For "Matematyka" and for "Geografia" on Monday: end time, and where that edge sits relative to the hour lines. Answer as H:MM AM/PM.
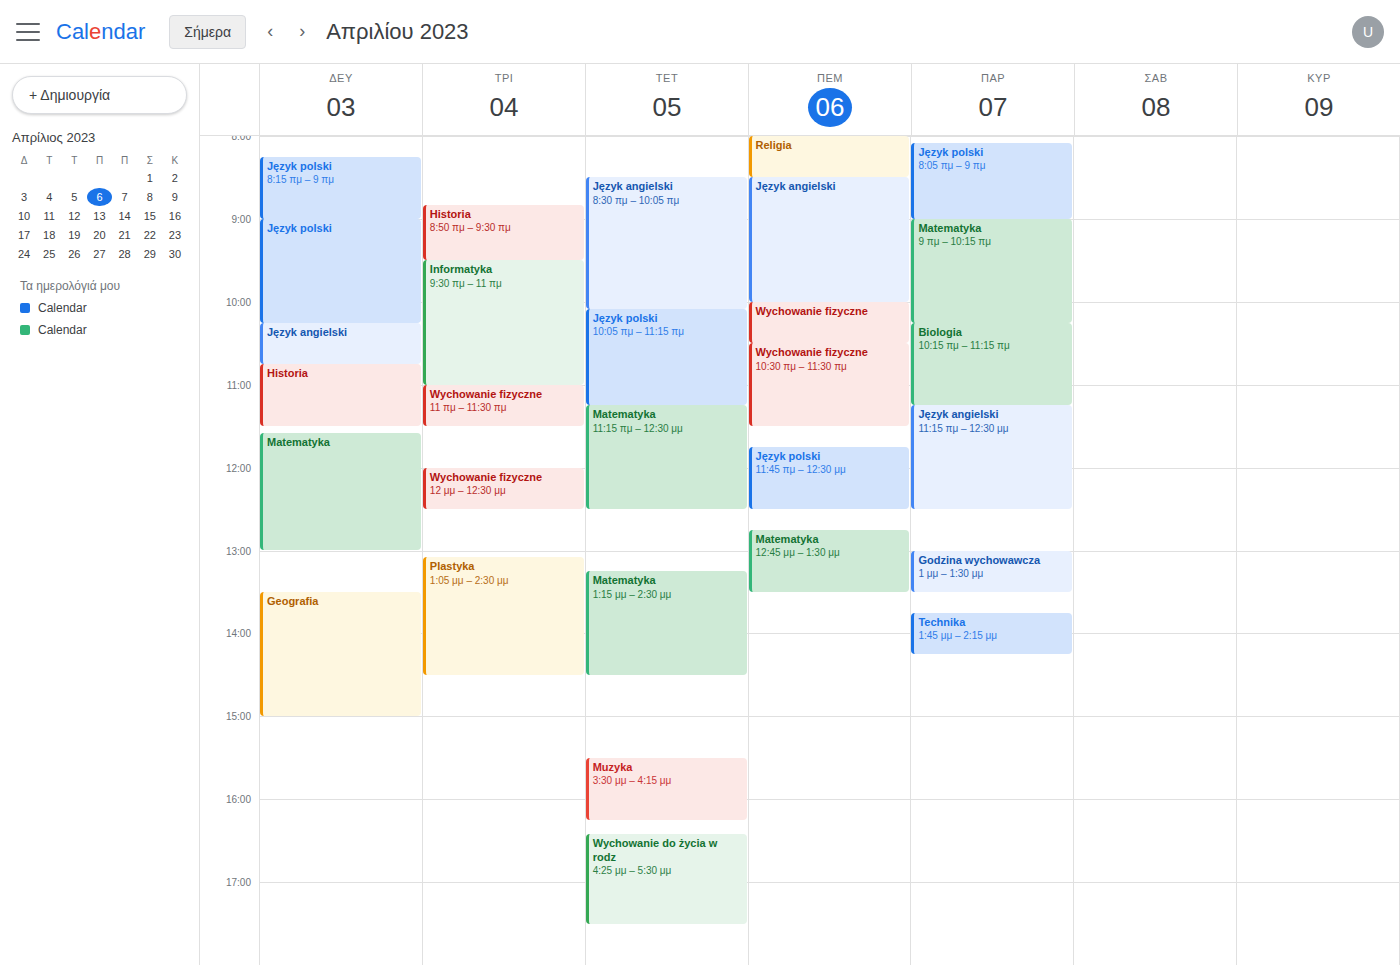
"Matematyka": 1:00 PM, exactly on the 1 PM line. "Geografia": 3:00 PM, exactly on the 3 PM line.